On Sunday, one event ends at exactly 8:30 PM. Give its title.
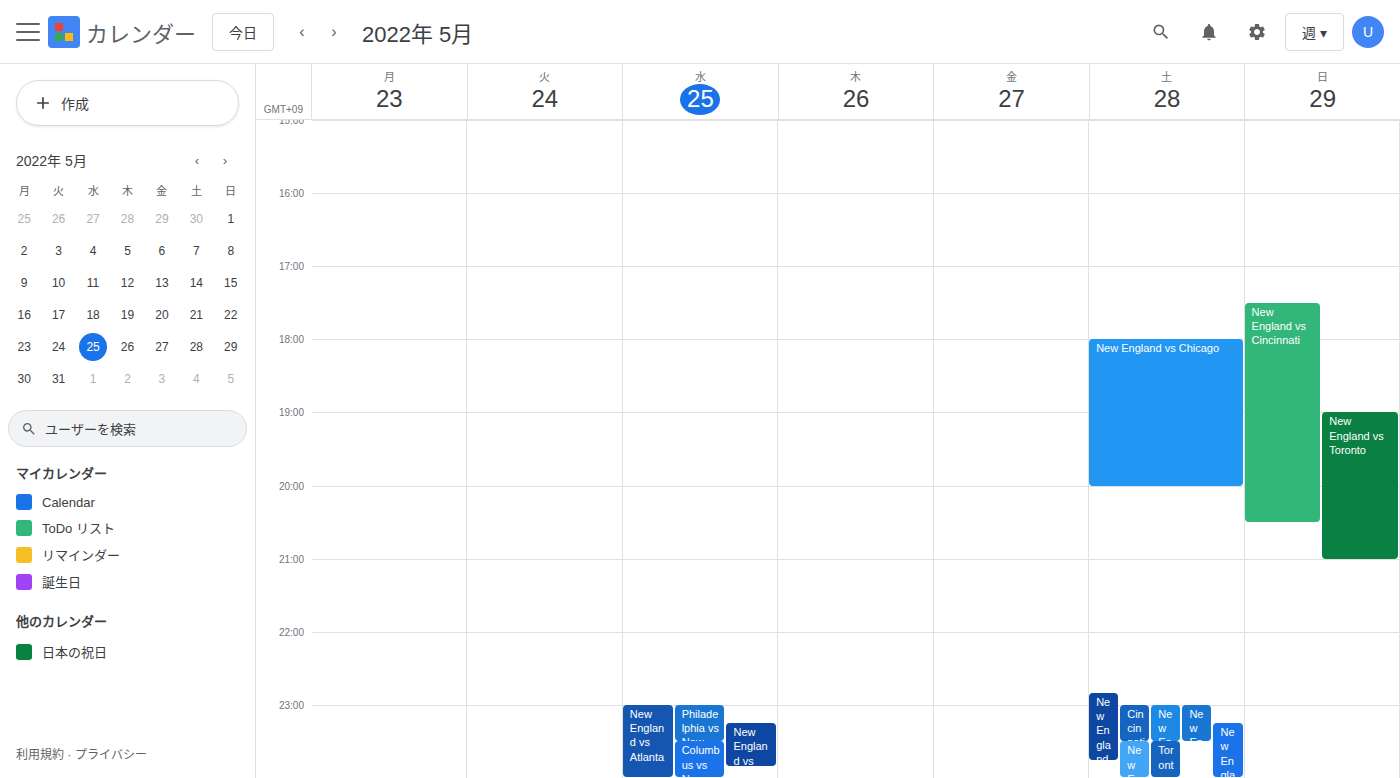
"New England vs Cincinnati"